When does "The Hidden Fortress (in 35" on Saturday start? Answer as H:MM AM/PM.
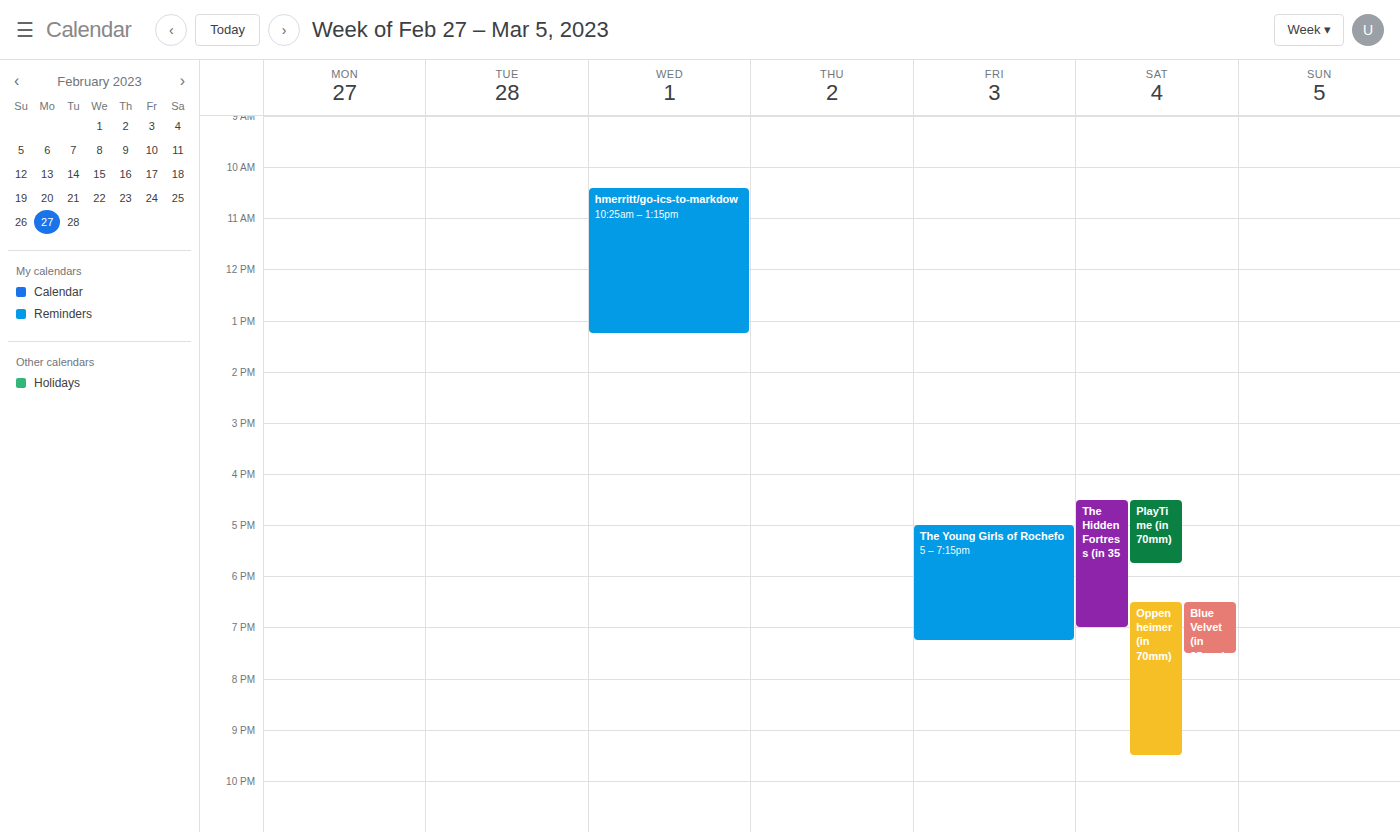
4:30 PM